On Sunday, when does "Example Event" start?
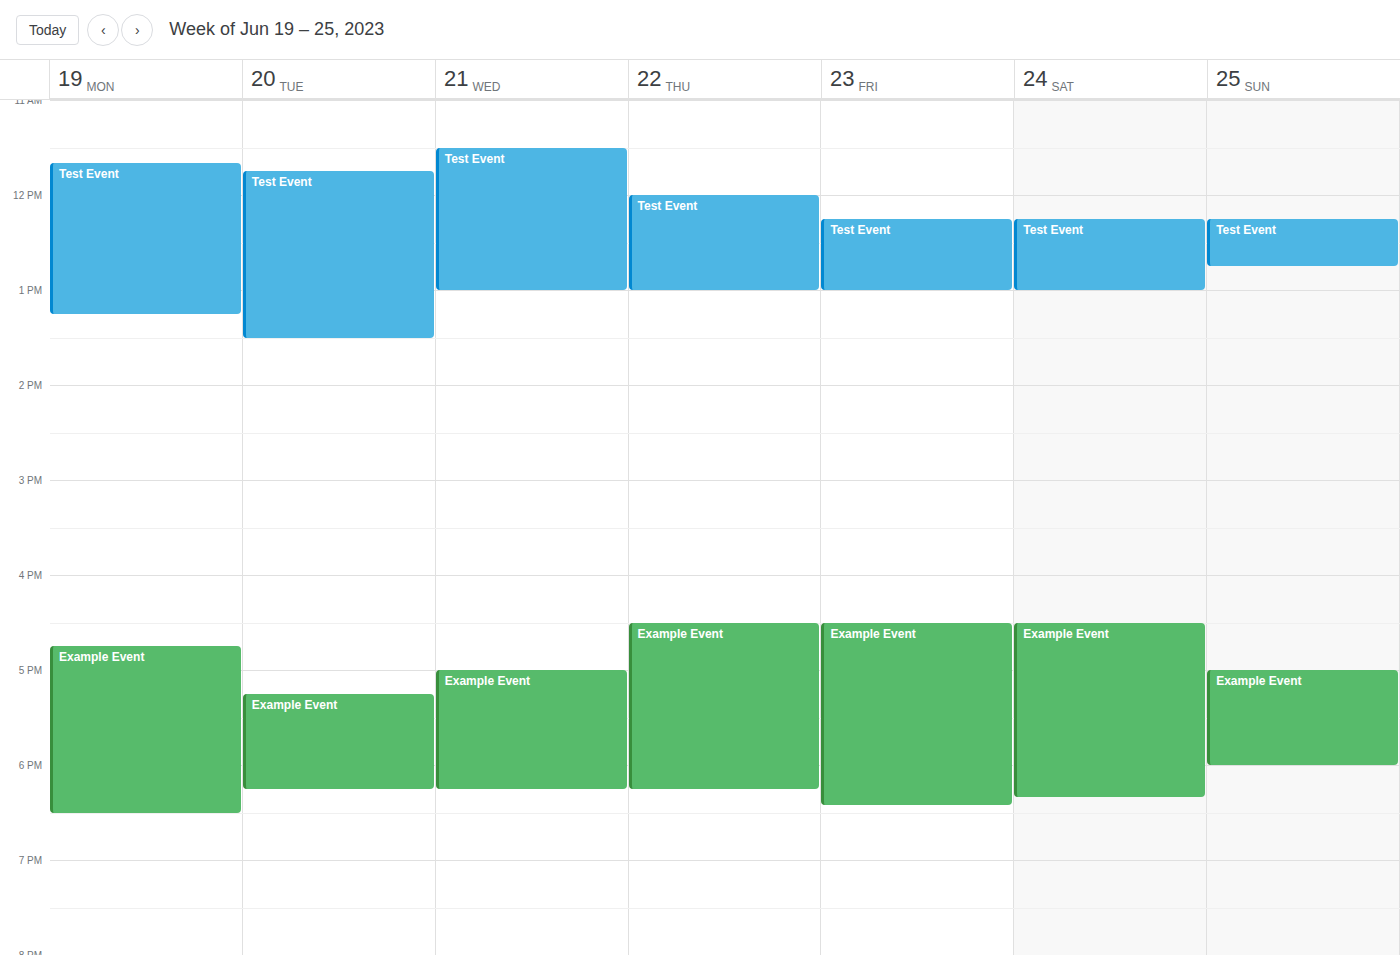
17:00